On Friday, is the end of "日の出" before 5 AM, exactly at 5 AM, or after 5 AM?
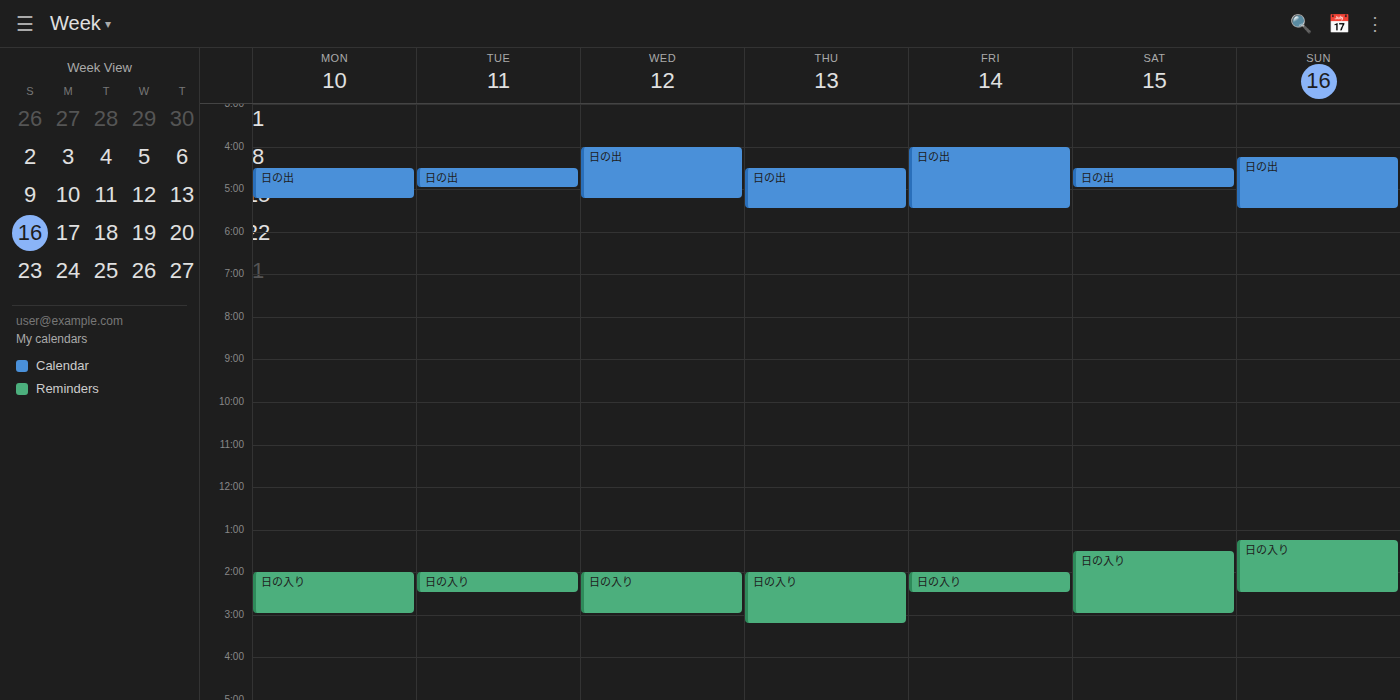
5:30 AM -- after 5 AM, 30 minutes below the 5 AM line.